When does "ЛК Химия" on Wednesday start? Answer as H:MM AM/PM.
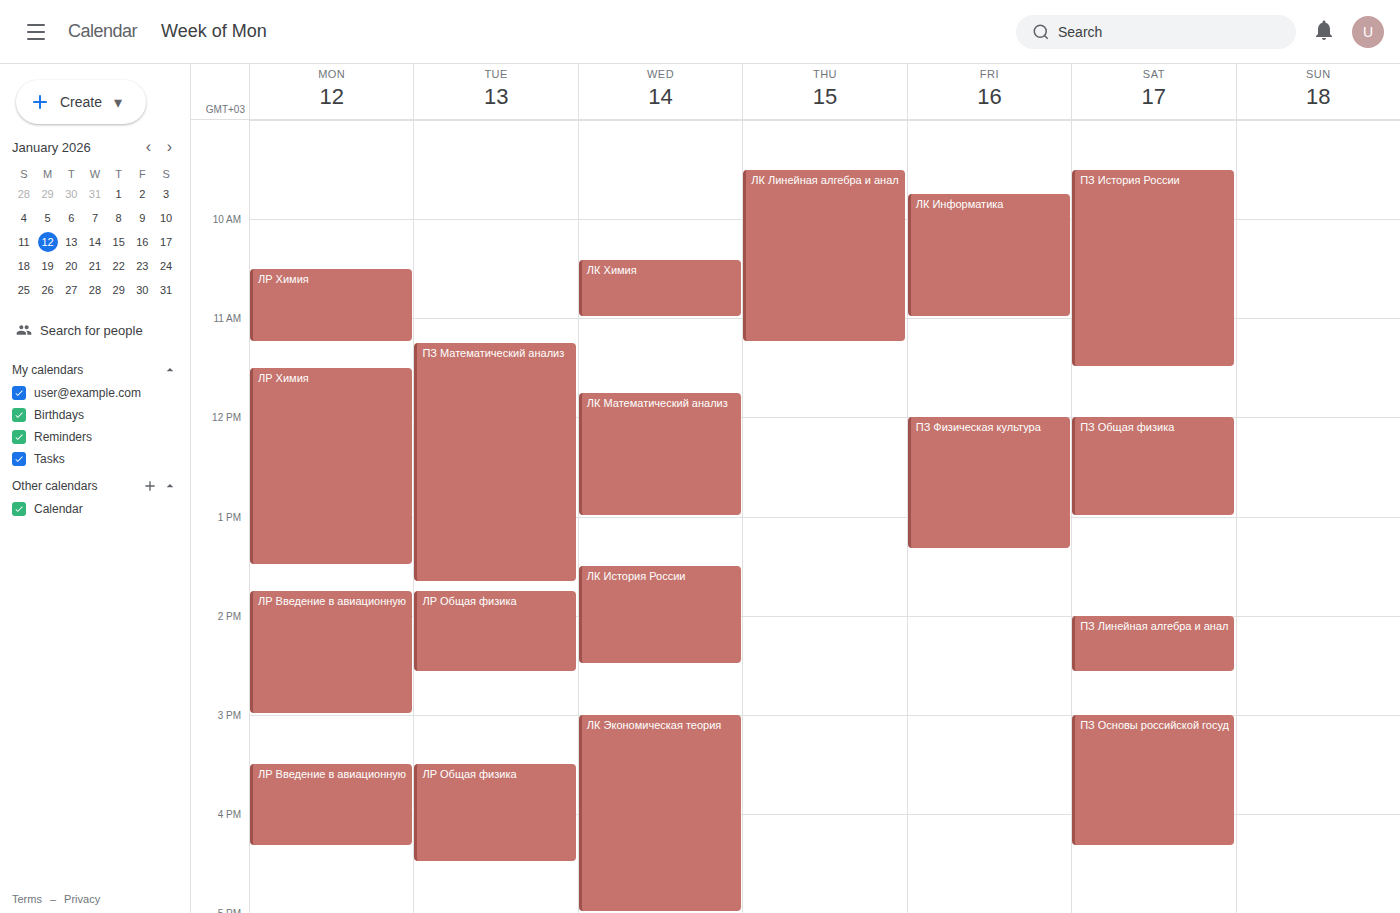
10:25 AM